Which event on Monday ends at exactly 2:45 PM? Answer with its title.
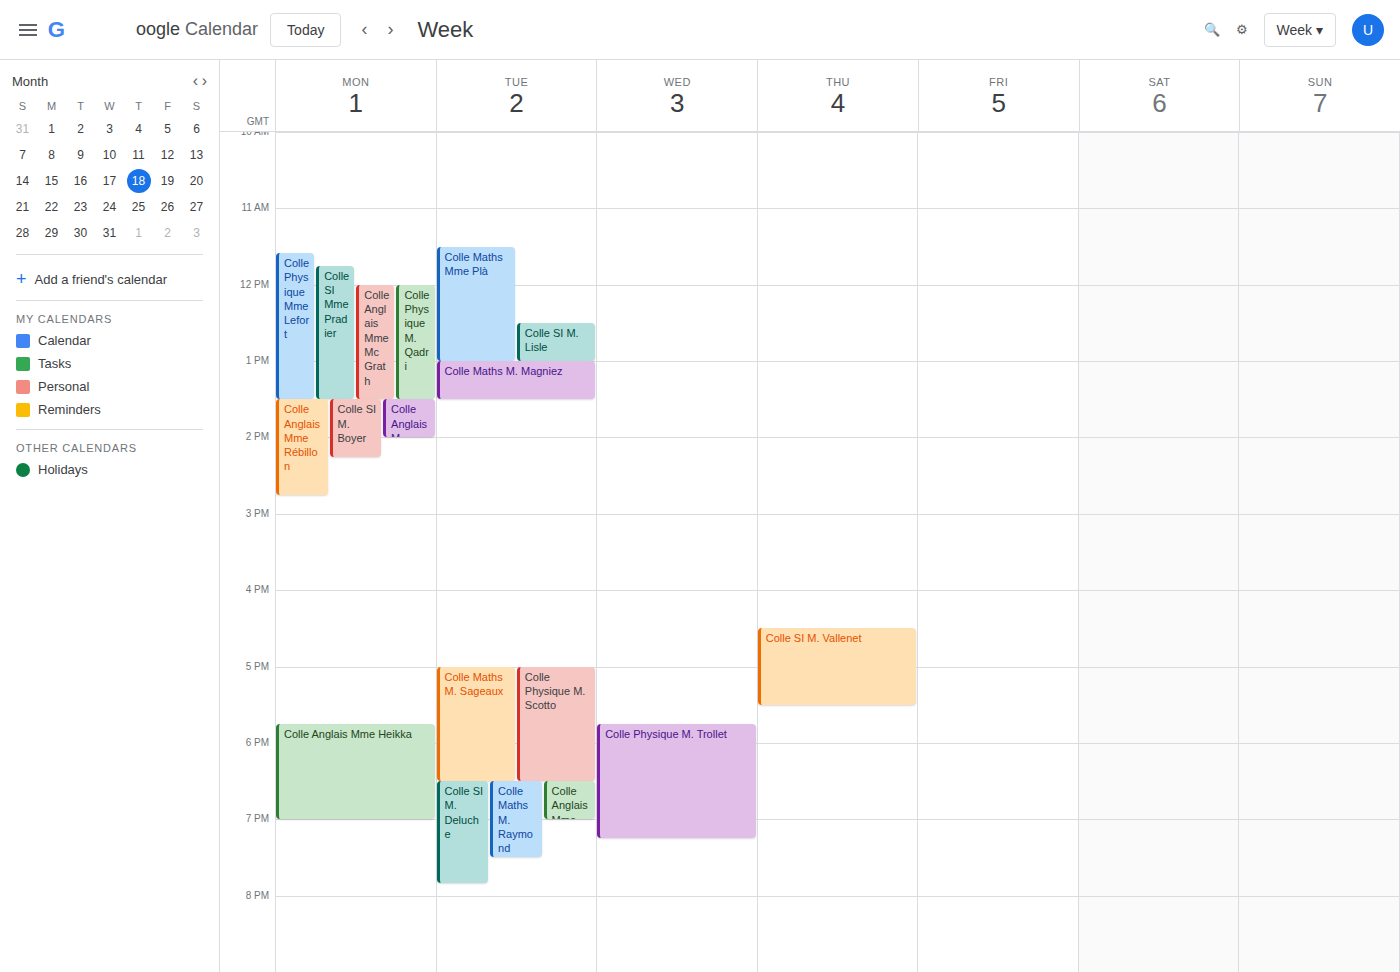
"Colle Anglais Mme Rébillon"